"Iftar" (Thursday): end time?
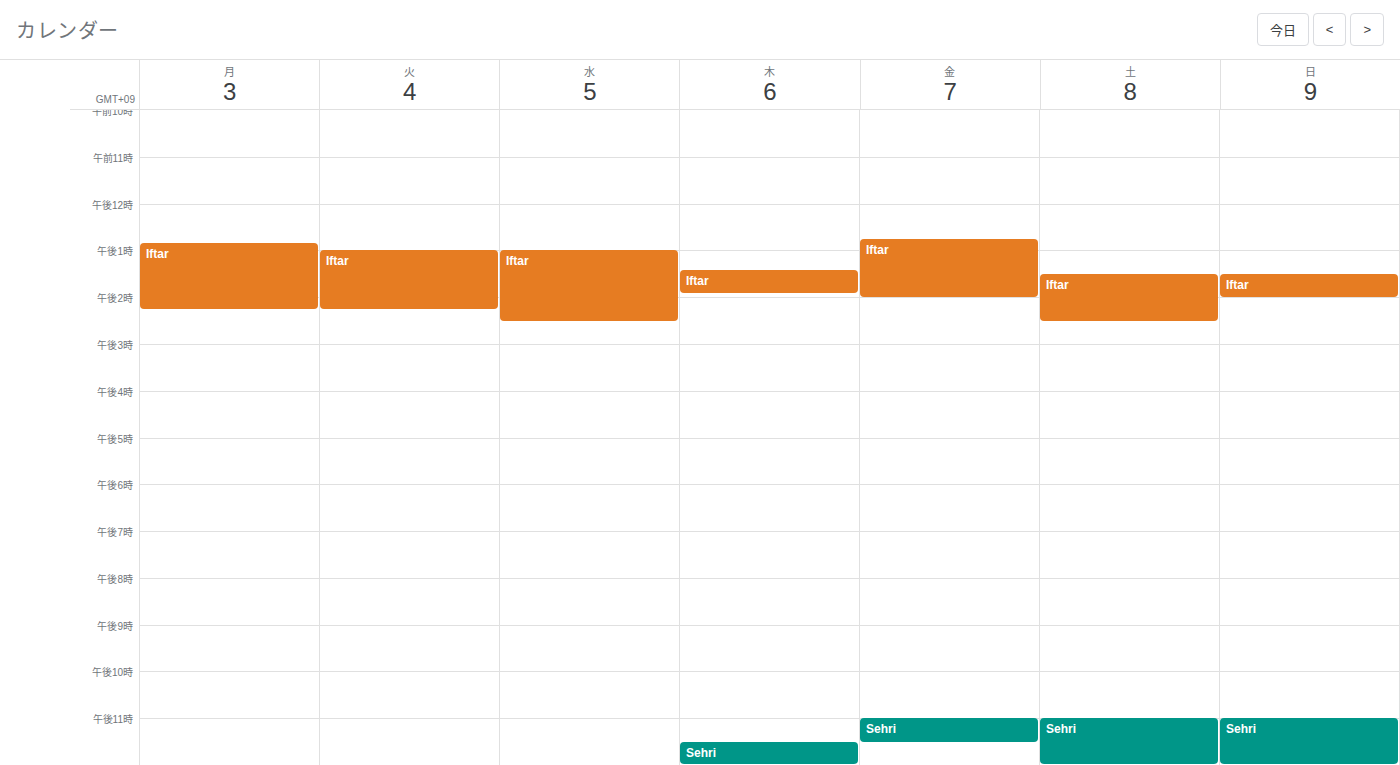
1:55 PM